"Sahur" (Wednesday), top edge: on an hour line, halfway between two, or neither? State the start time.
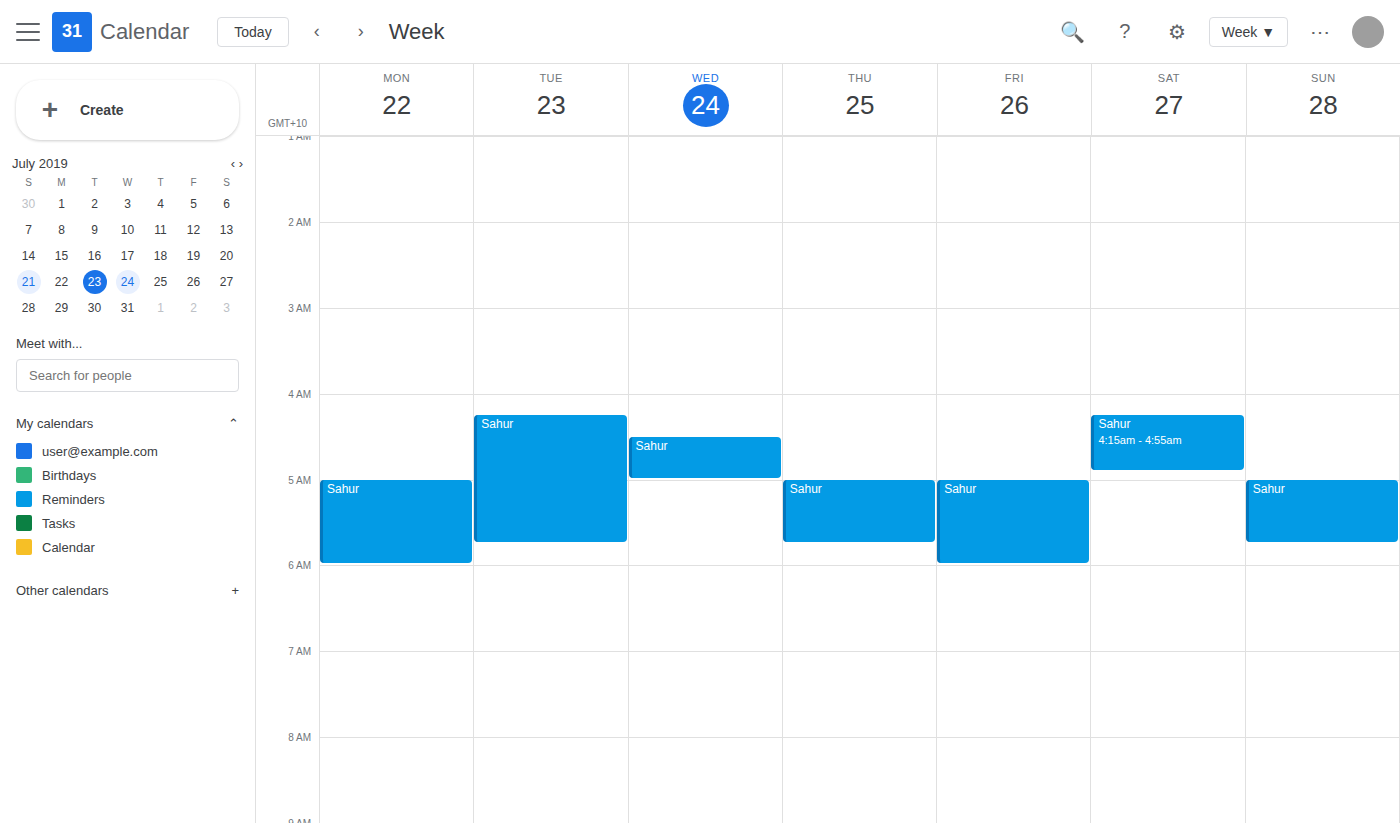
4:30 AM -- halfway between the 4 AM and 5 AM lines.